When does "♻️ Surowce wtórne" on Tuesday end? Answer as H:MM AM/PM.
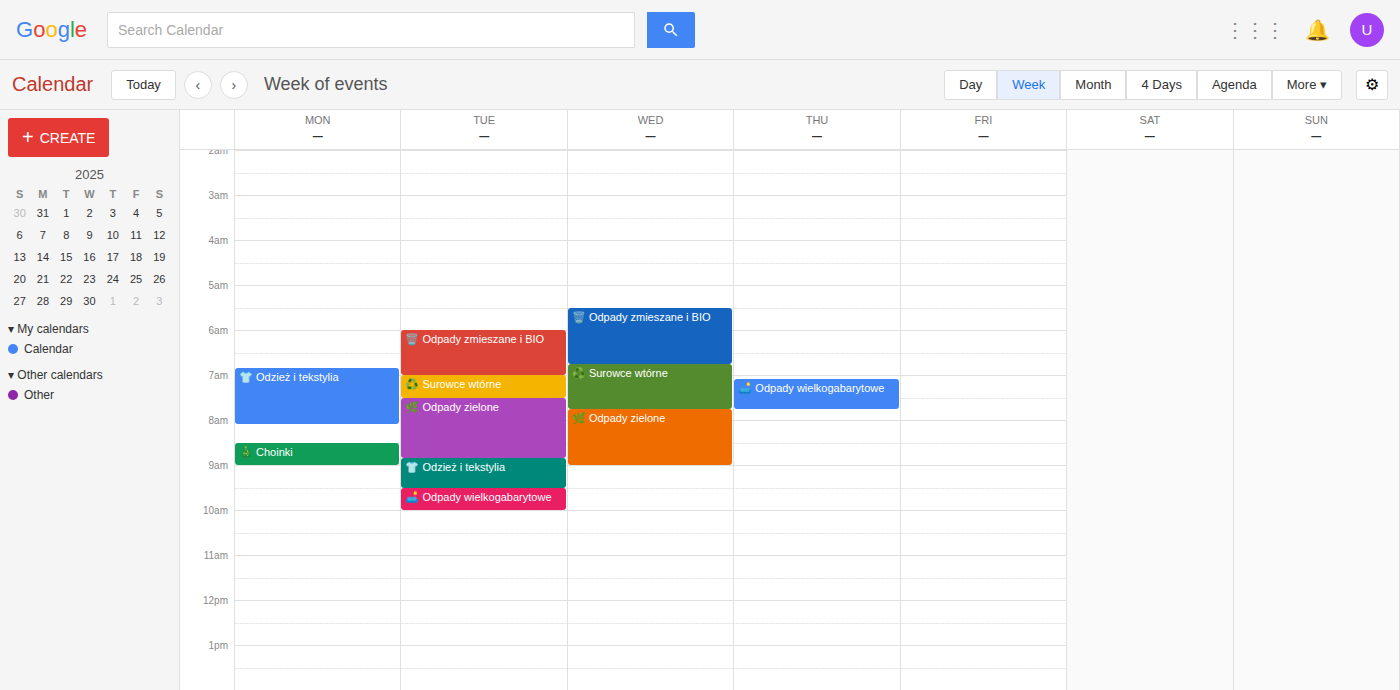
7:30 AM